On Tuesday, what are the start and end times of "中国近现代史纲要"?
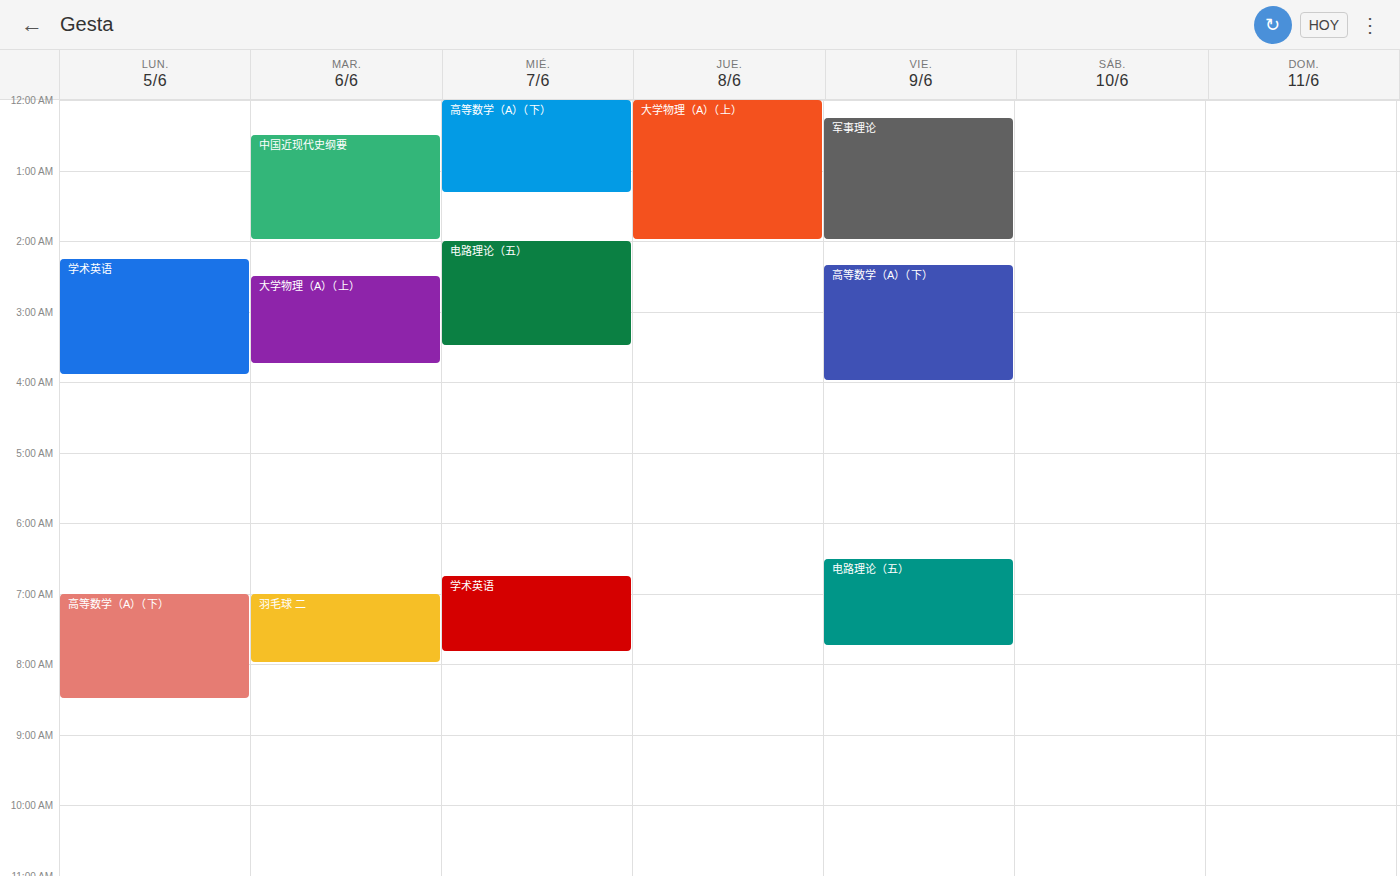
12:30 AM to 2:00 AM